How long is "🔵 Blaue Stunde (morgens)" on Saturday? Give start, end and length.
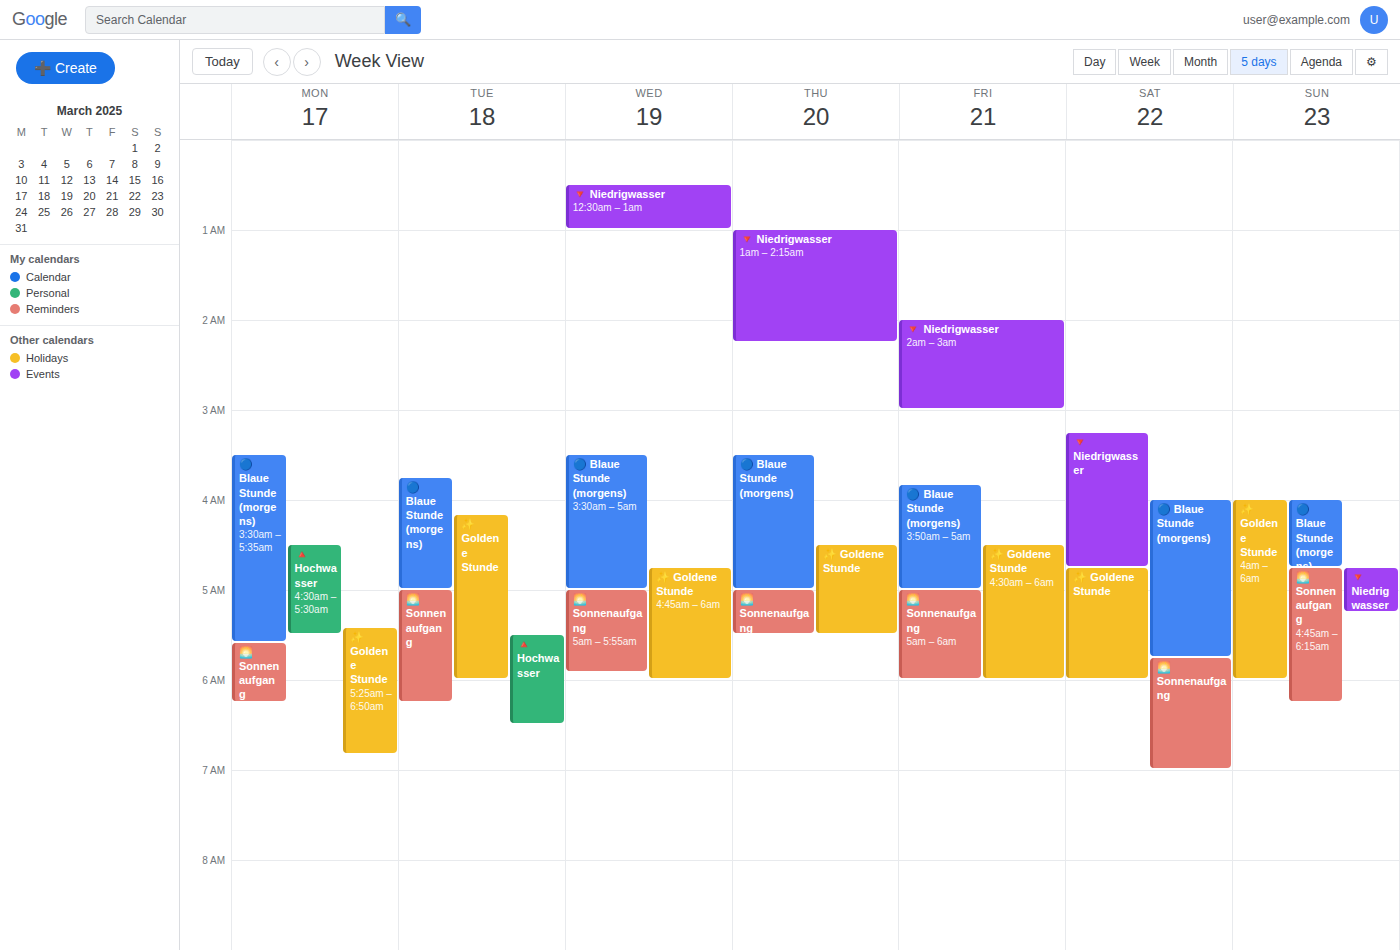
4:00 AM to 5:45 AM, 1 hour 45 minutes